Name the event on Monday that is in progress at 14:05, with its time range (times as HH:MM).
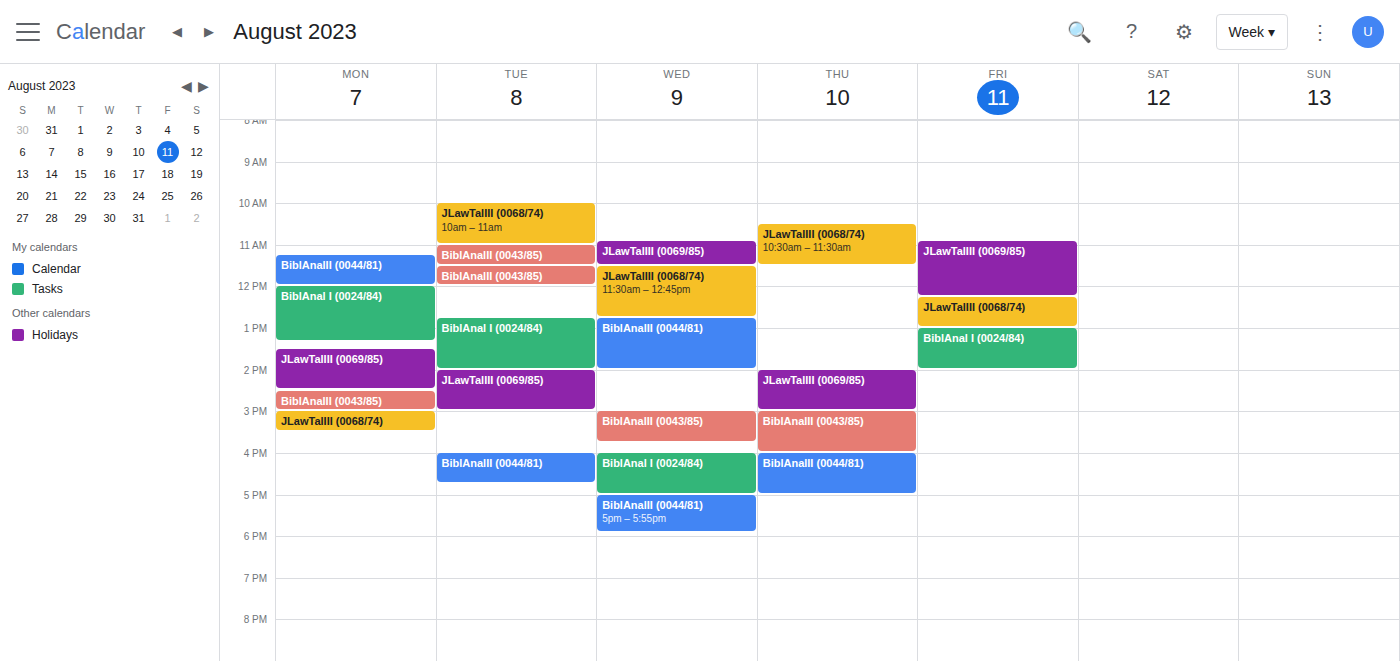
"JLawTalIII (0069/85)", 13:30 to 14:30